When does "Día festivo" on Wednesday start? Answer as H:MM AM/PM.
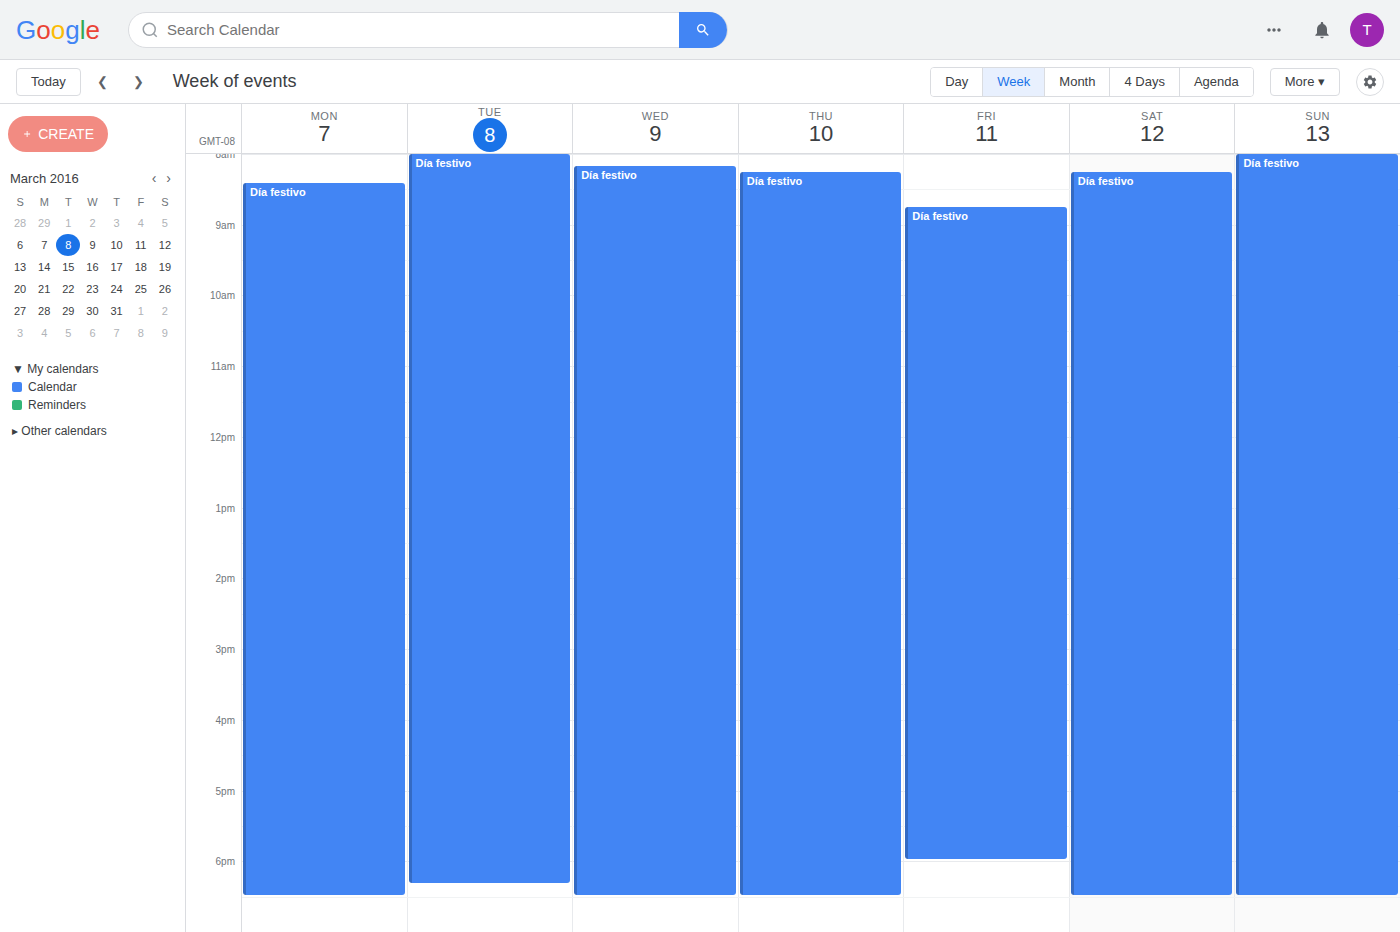
8:10 AM